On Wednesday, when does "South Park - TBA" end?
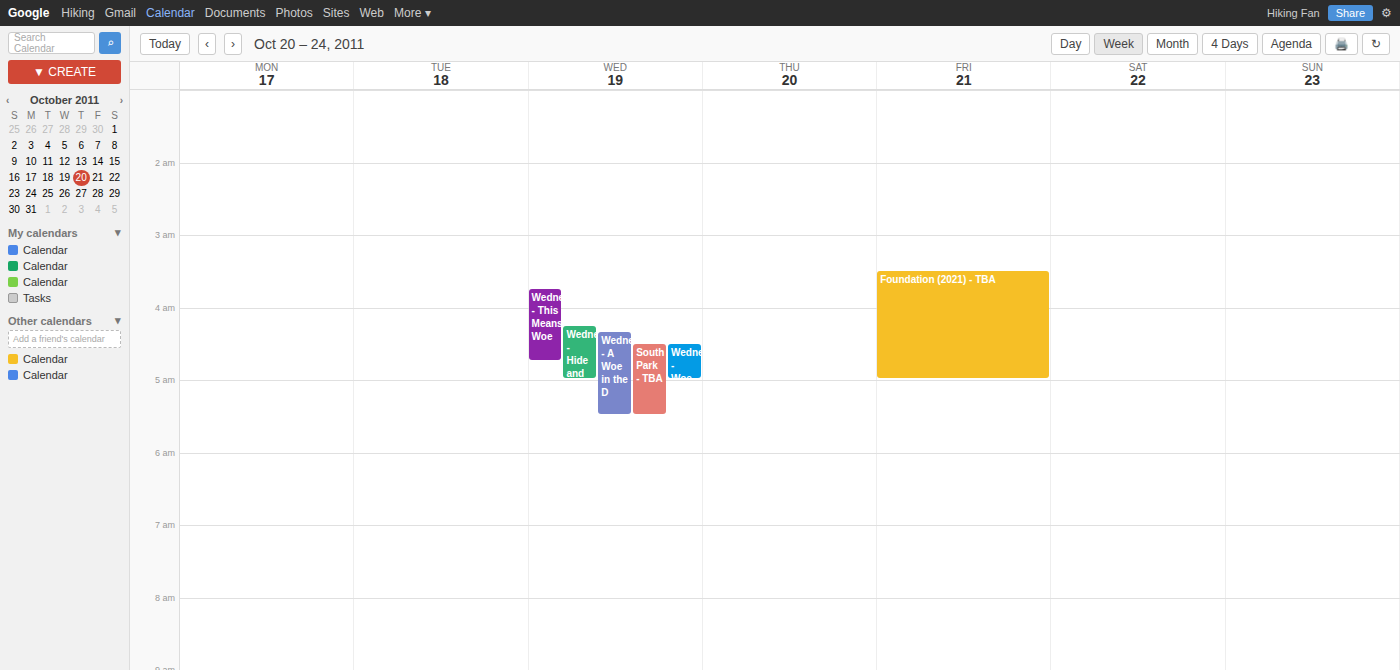
05:30